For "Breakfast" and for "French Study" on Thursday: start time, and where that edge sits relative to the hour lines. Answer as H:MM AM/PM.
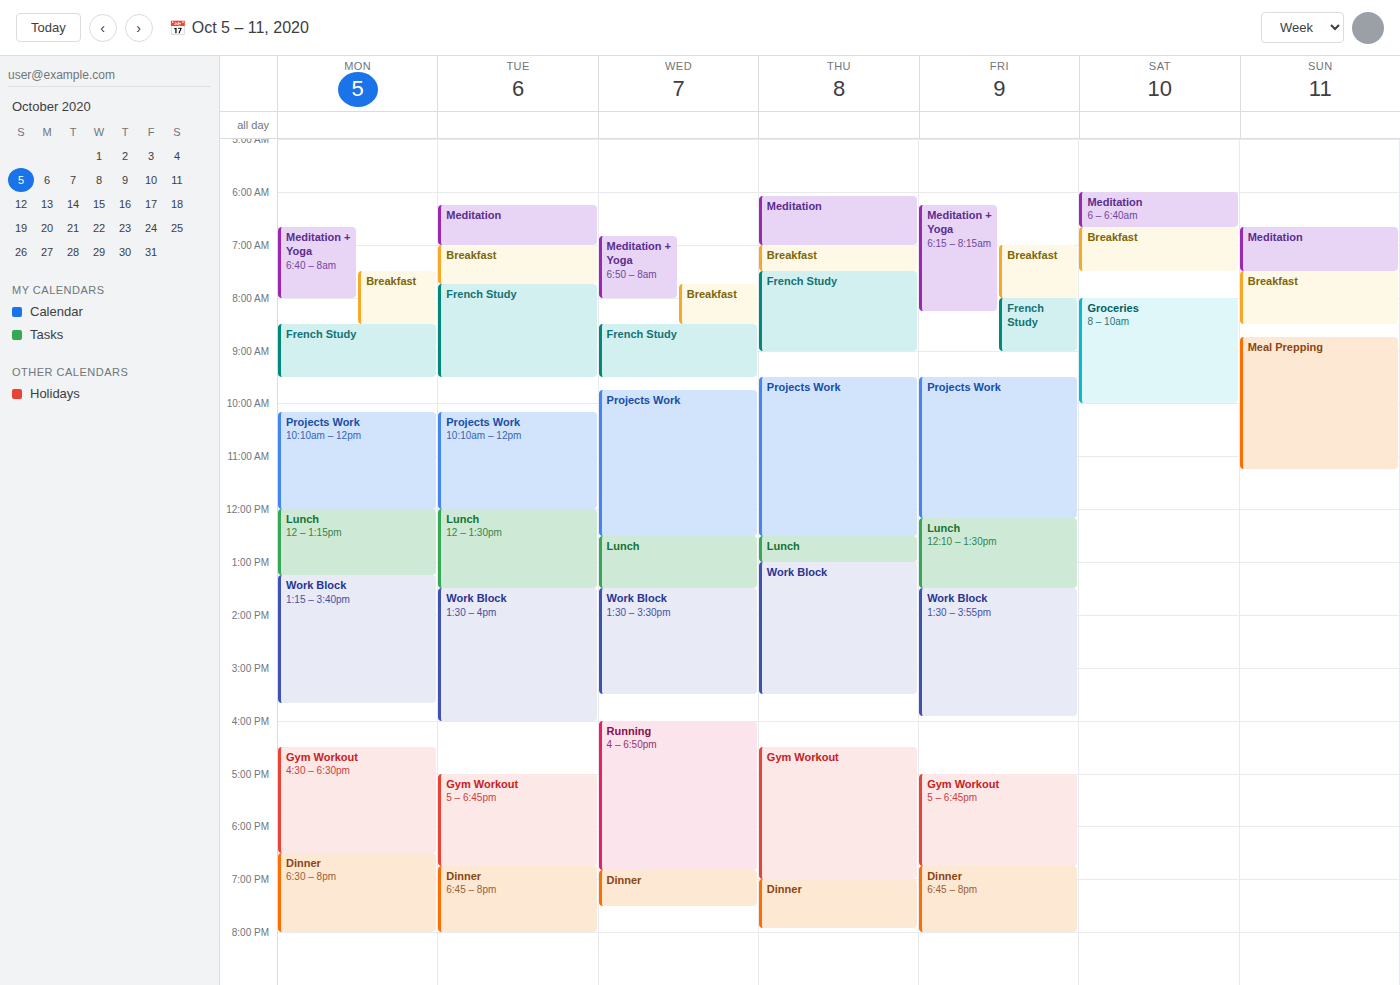
"Breakfast": 7:00 AM, exactly on the 7 AM line. "French Study": 7:30 AM, halfway between the 7 AM and 8 AM lines.